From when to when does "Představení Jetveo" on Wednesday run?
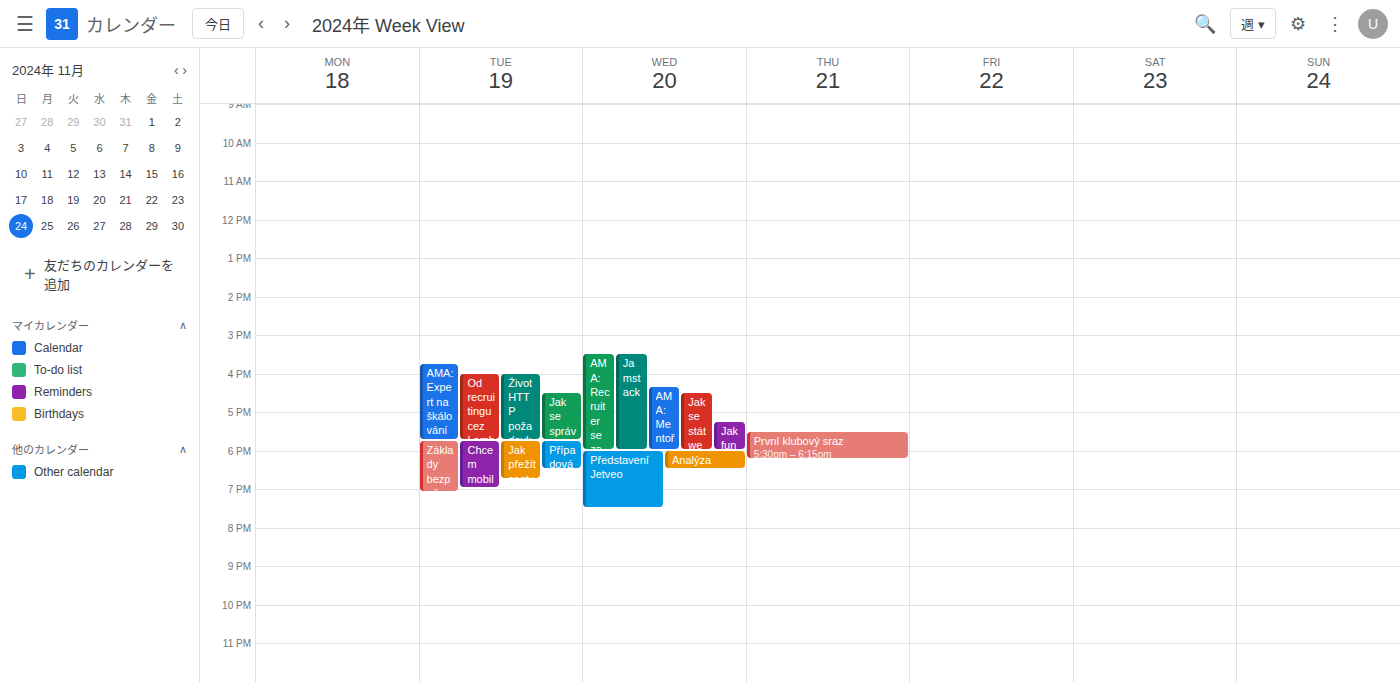
6:00 PM to 7:30 PM